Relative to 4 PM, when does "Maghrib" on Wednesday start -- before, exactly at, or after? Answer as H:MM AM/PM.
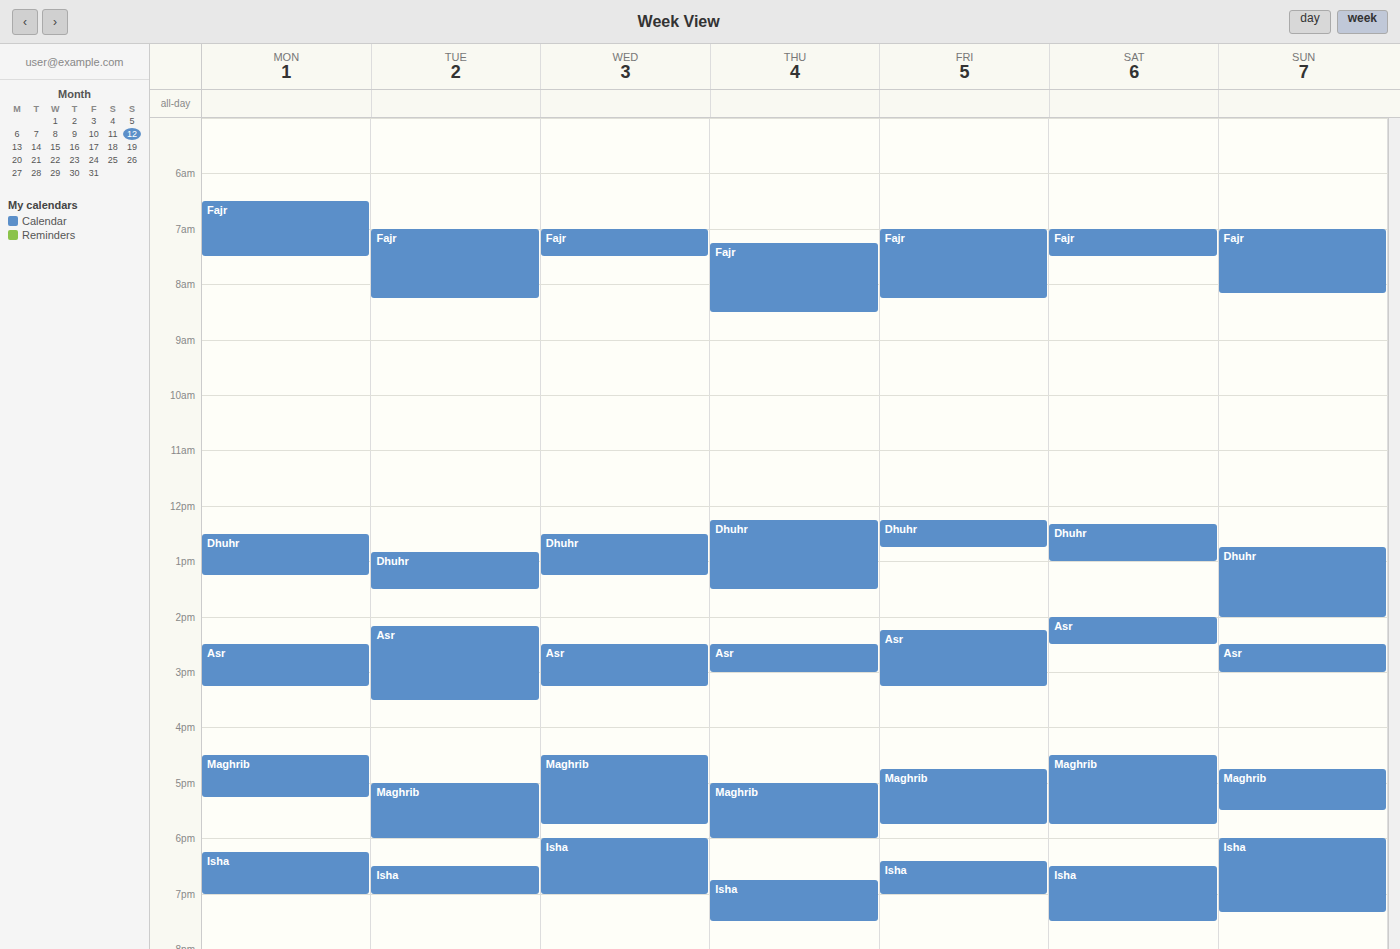
4:30 PM -- after 4 PM, 30 minutes below the 4 PM line.